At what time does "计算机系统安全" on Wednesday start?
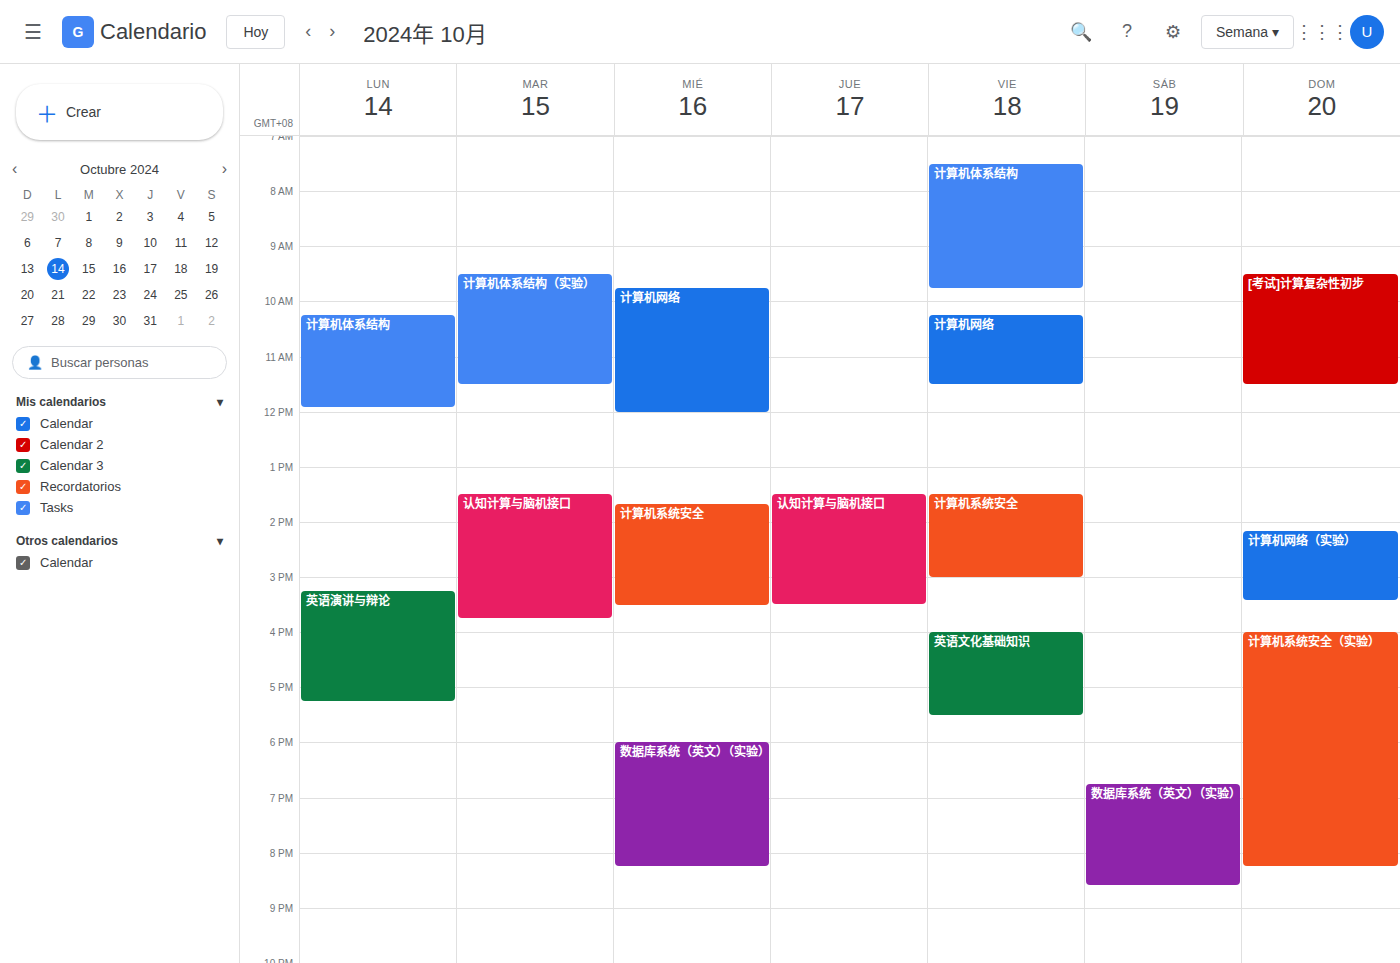
13:40